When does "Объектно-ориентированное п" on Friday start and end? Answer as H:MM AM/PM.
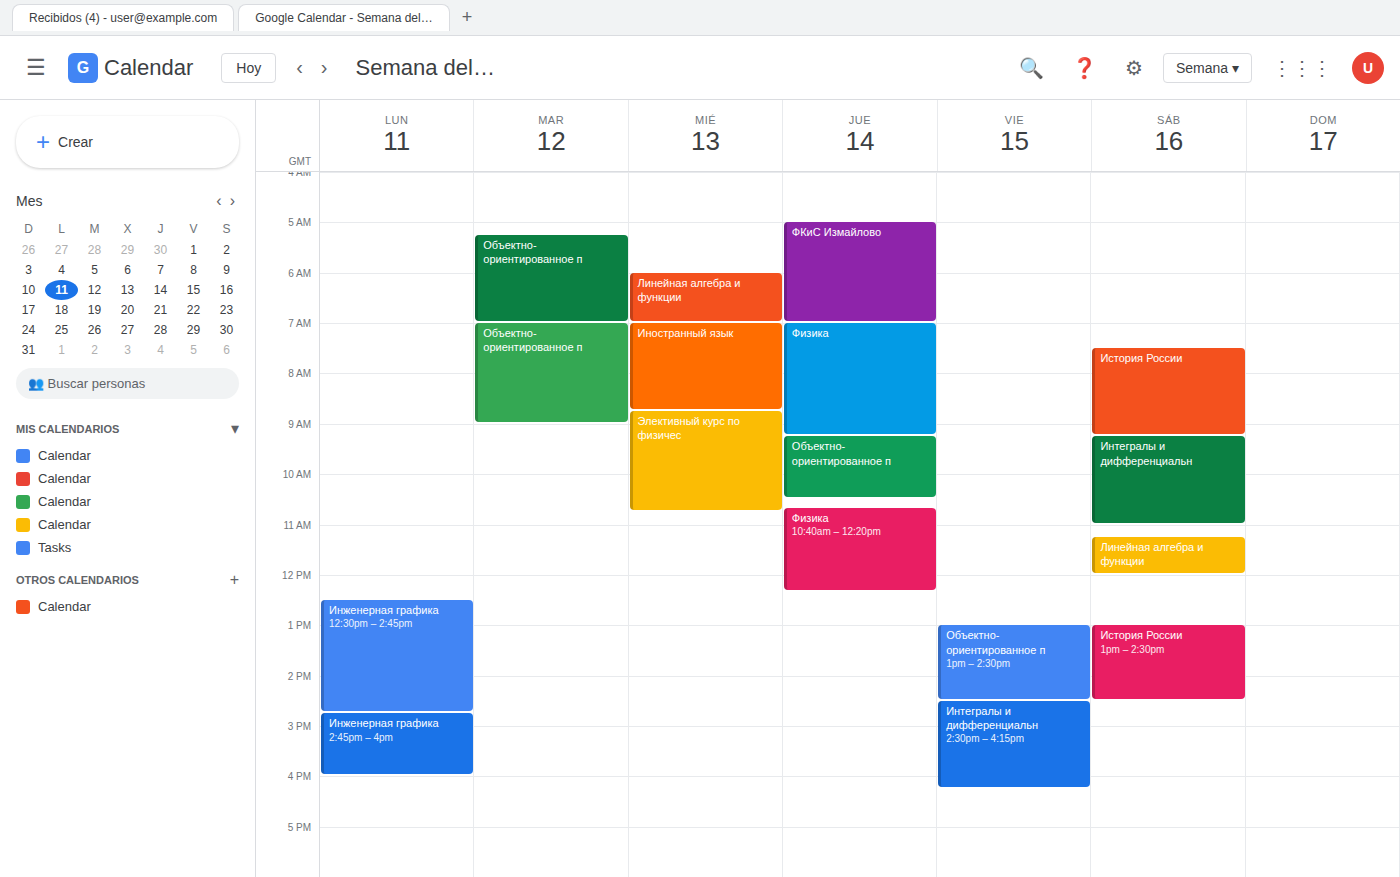
1:00 PM to 2:30 PM